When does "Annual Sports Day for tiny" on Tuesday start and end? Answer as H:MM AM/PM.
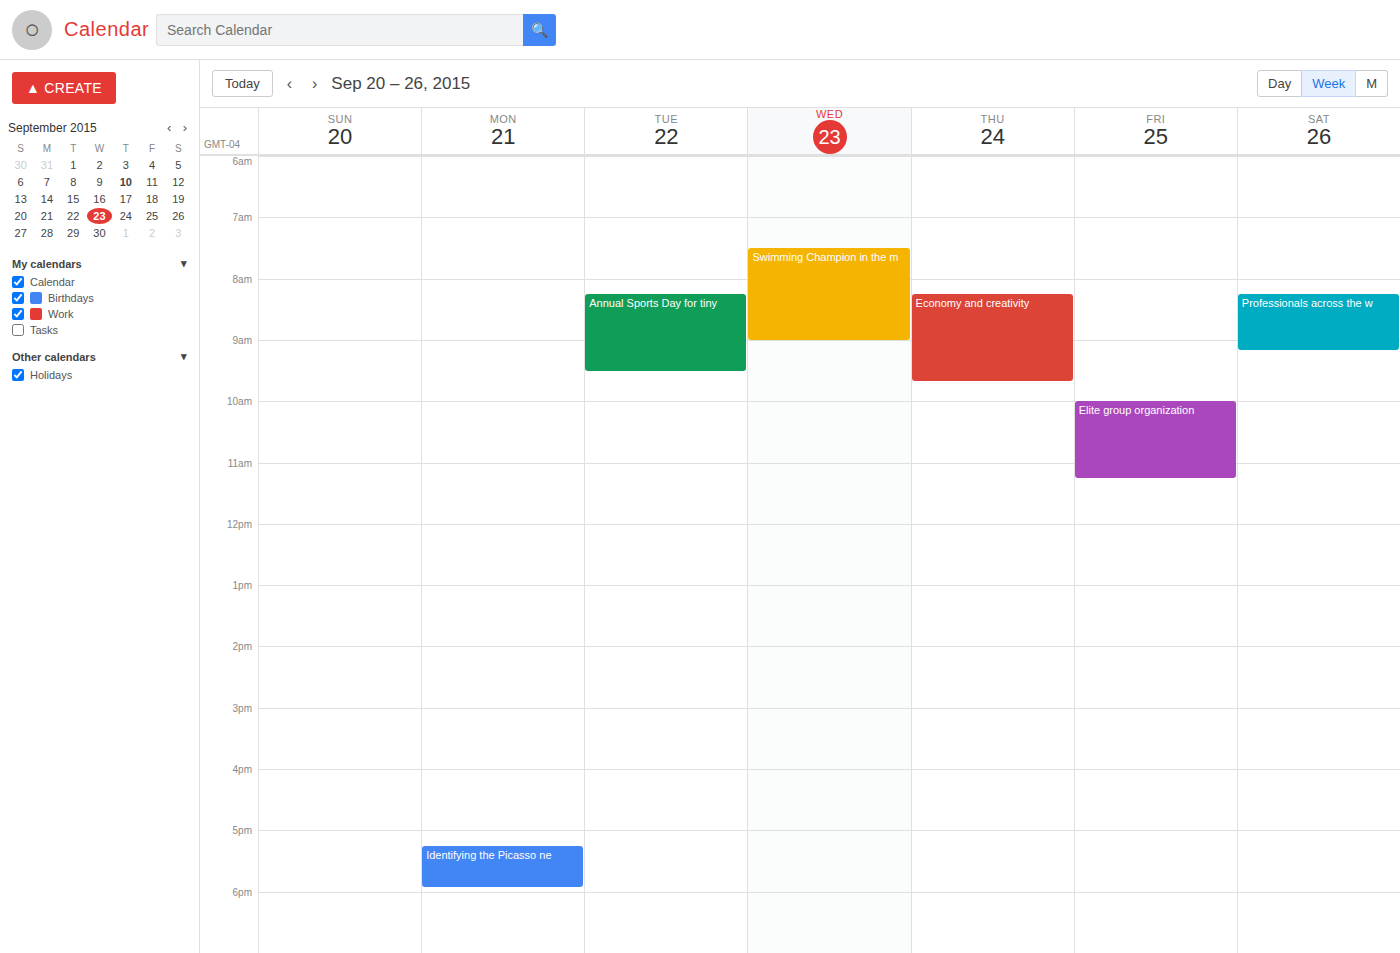
8:15 AM to 9:30 AM